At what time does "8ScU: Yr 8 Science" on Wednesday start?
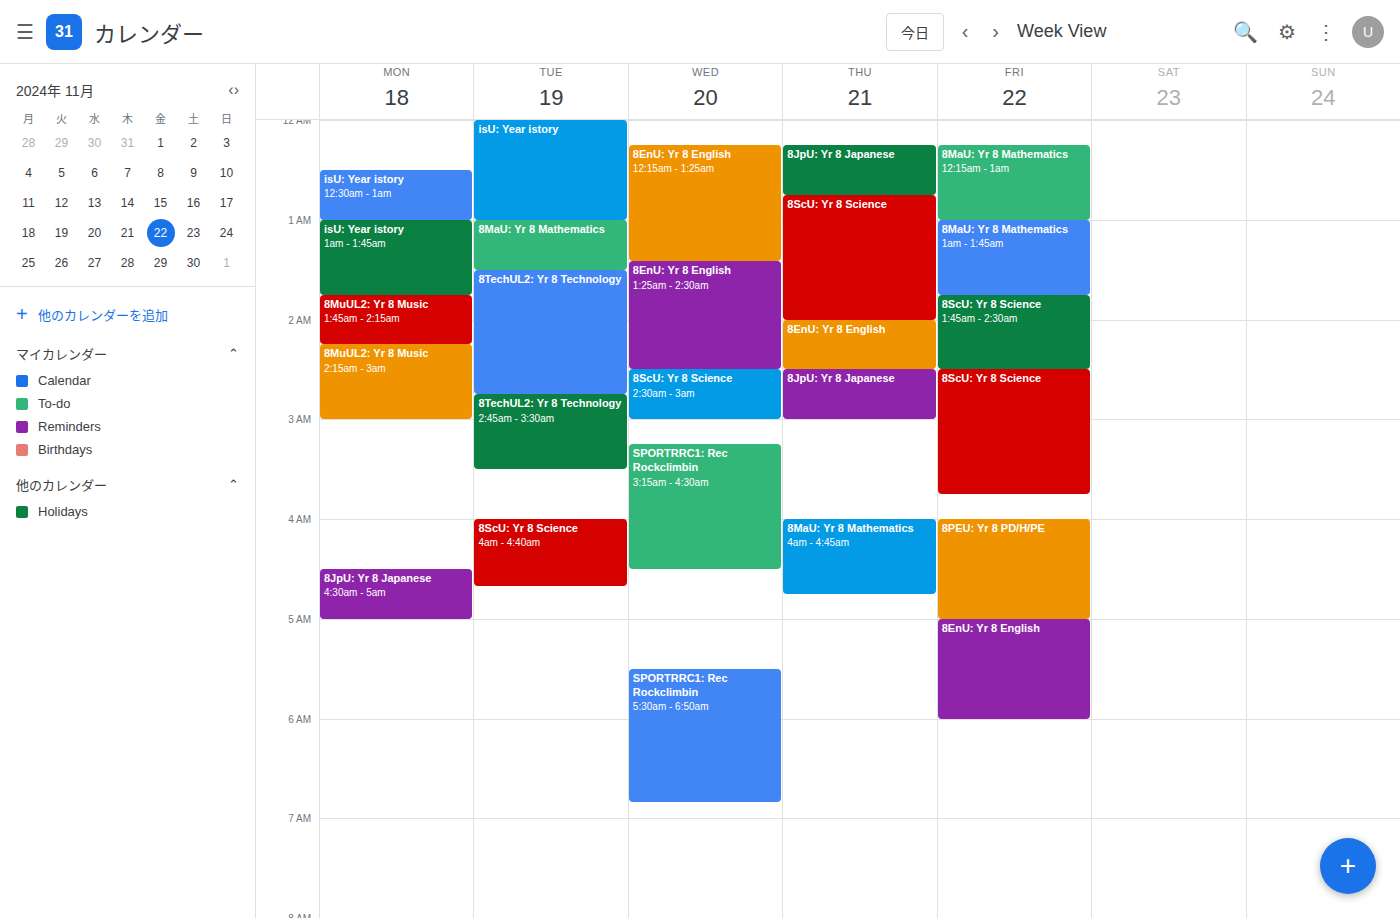
2:30 AM